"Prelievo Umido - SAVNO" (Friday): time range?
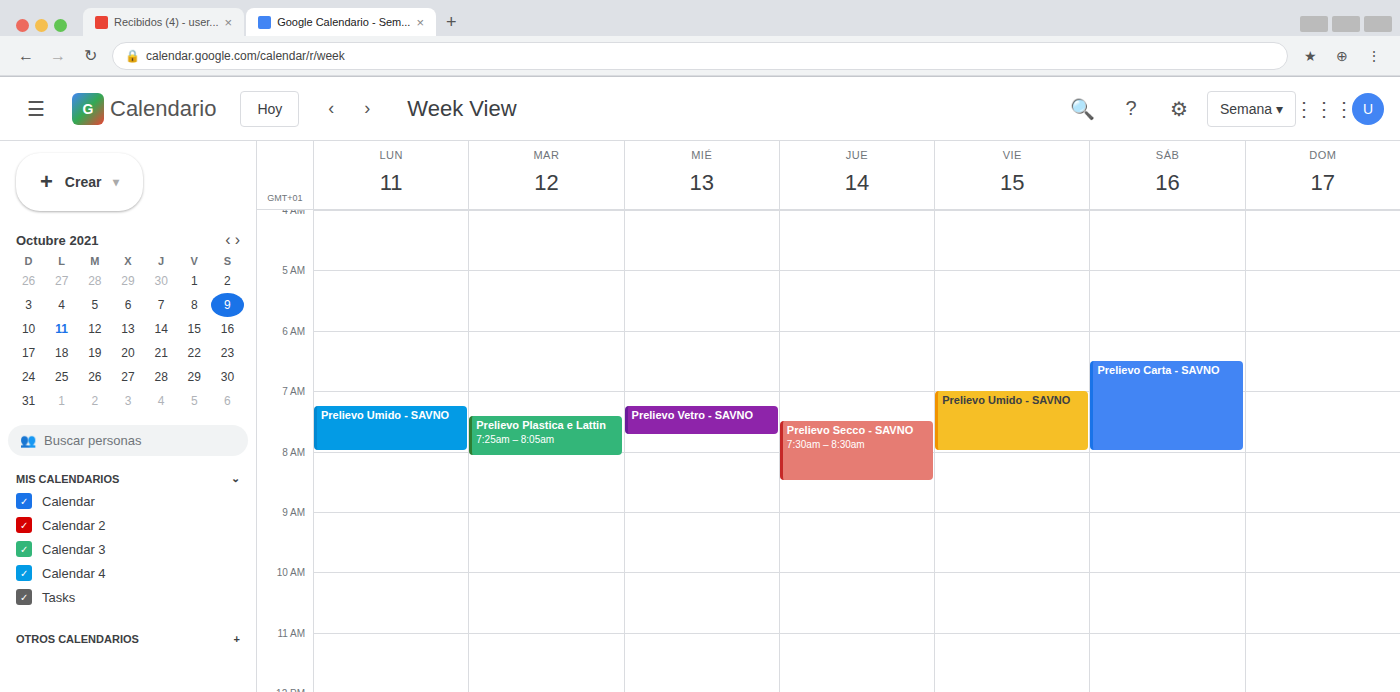
7:00 AM to 8:00 AM